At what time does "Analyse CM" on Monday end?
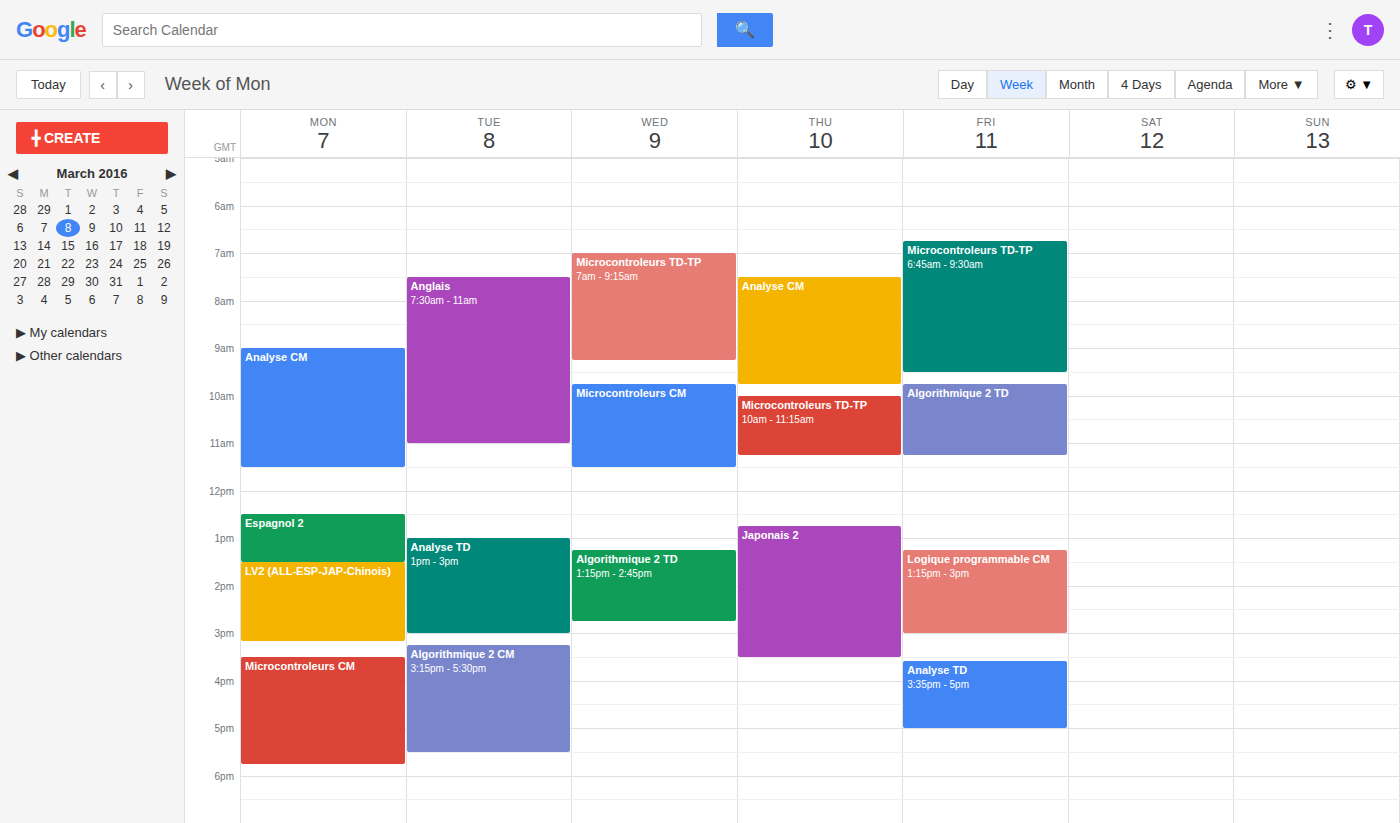
11:30 AM